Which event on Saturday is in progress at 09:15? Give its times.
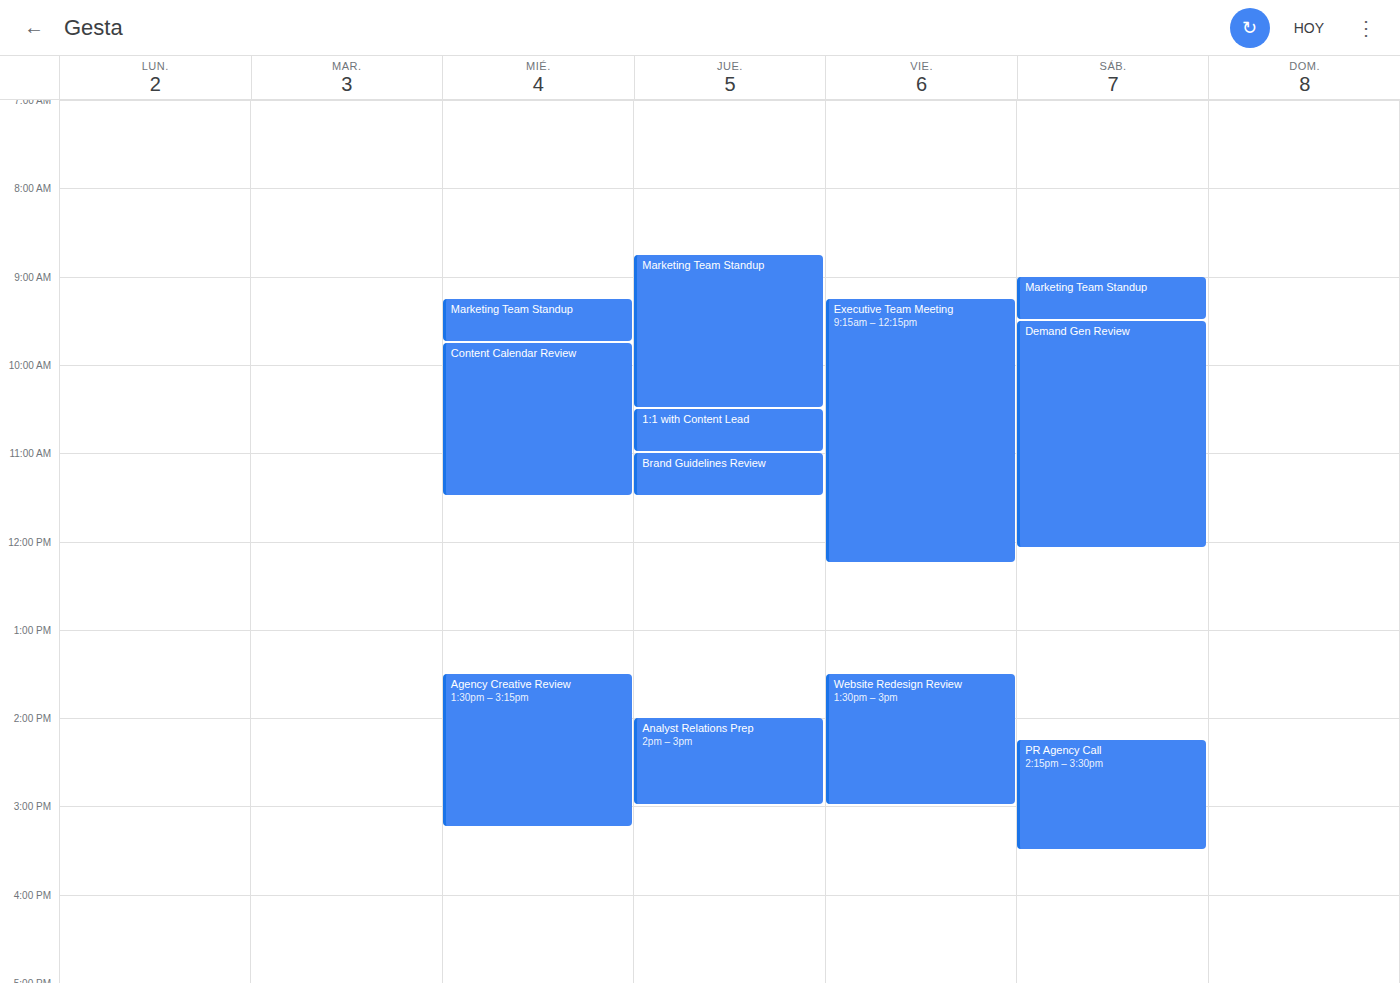
"Marketing Team Standup", 09:00 to 09:30